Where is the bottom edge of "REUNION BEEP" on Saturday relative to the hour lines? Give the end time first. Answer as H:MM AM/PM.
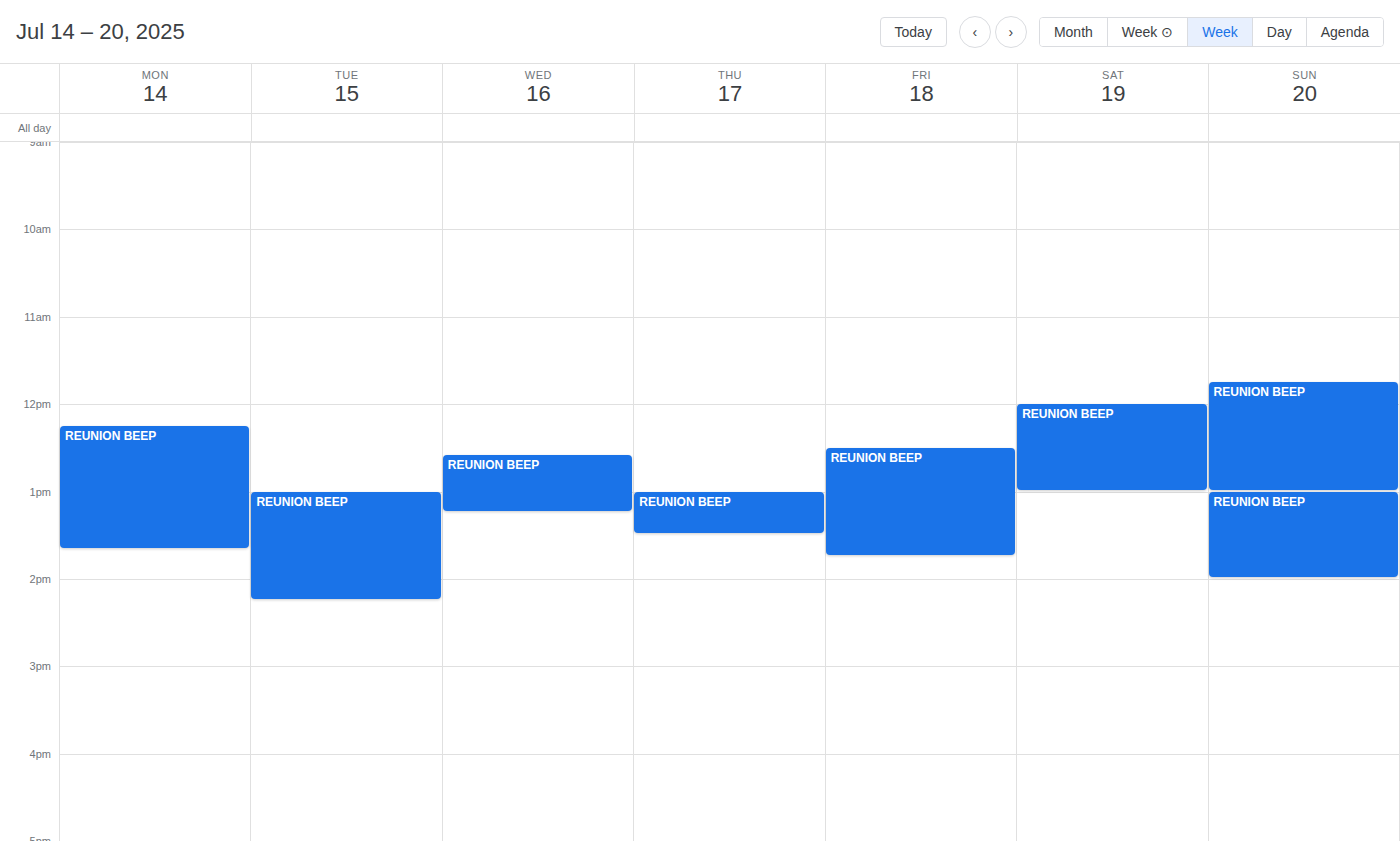
1:00 PM -- exactly on the 1 PM line.